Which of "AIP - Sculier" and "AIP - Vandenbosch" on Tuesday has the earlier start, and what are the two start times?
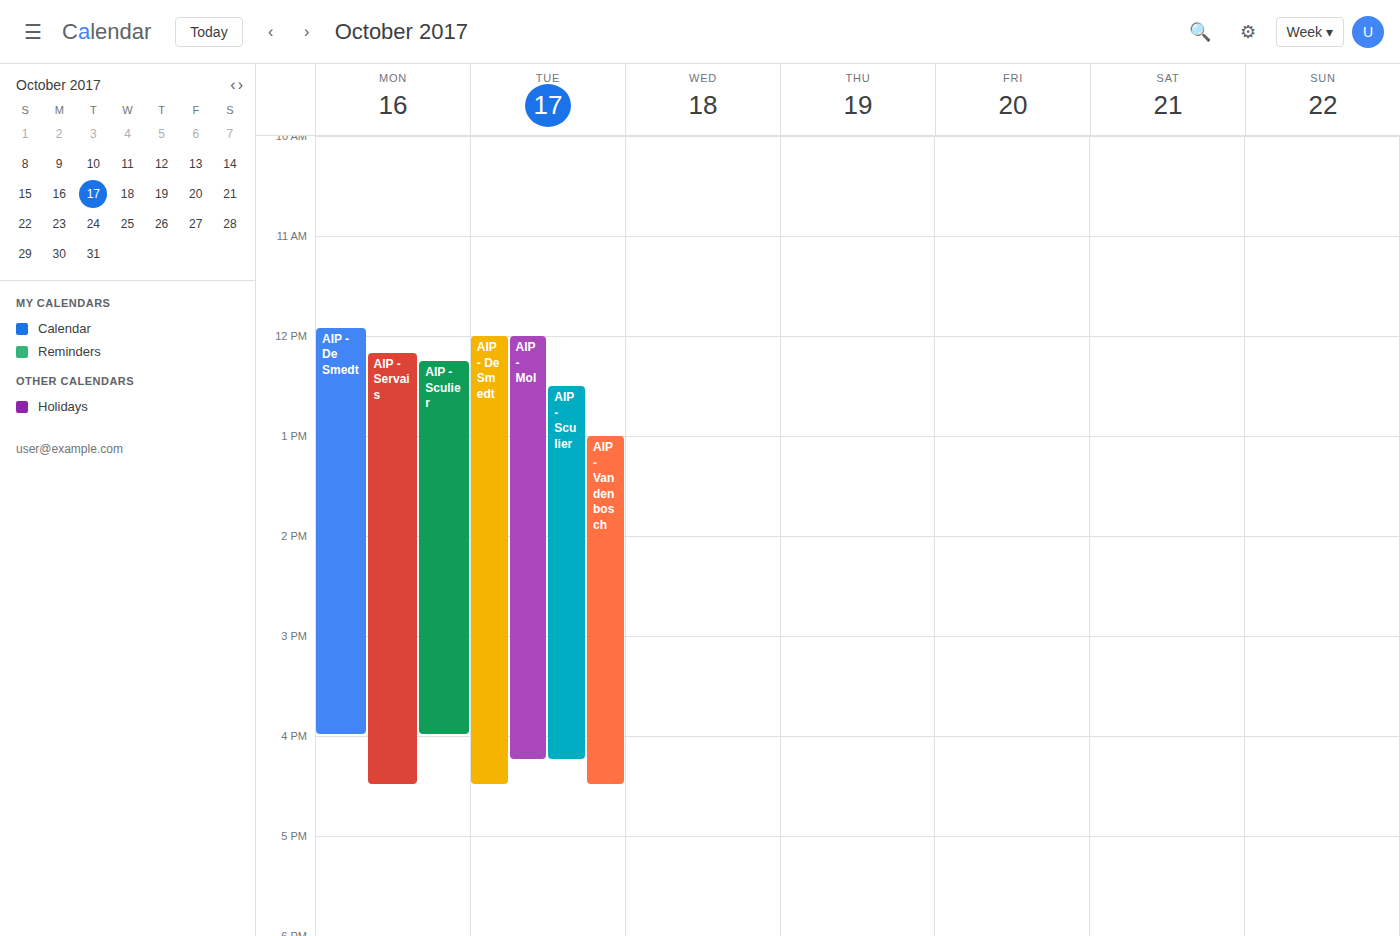
"AIP - Sculier" 12:30 PM; "AIP - Vandenbosch" 1:00 PM.